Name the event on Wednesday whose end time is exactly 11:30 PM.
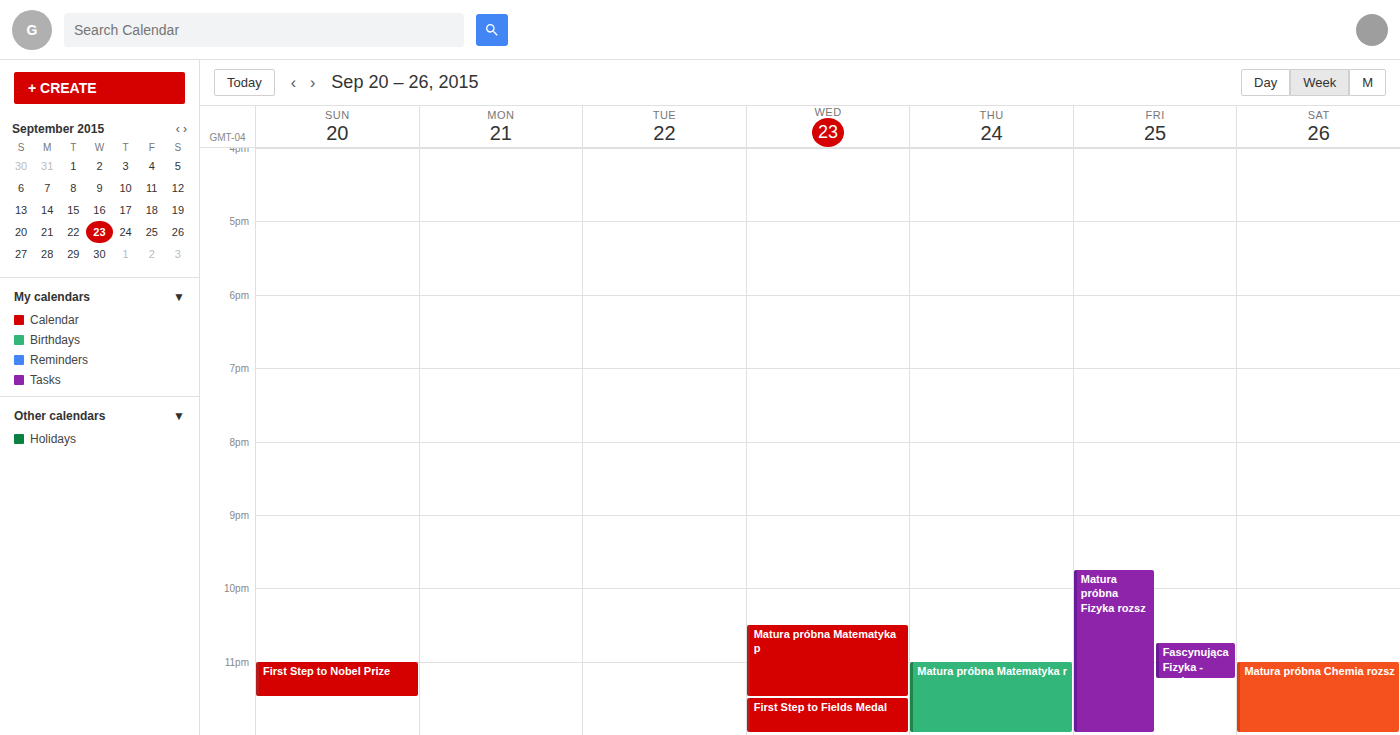
"Matura próbna Matematyka p"